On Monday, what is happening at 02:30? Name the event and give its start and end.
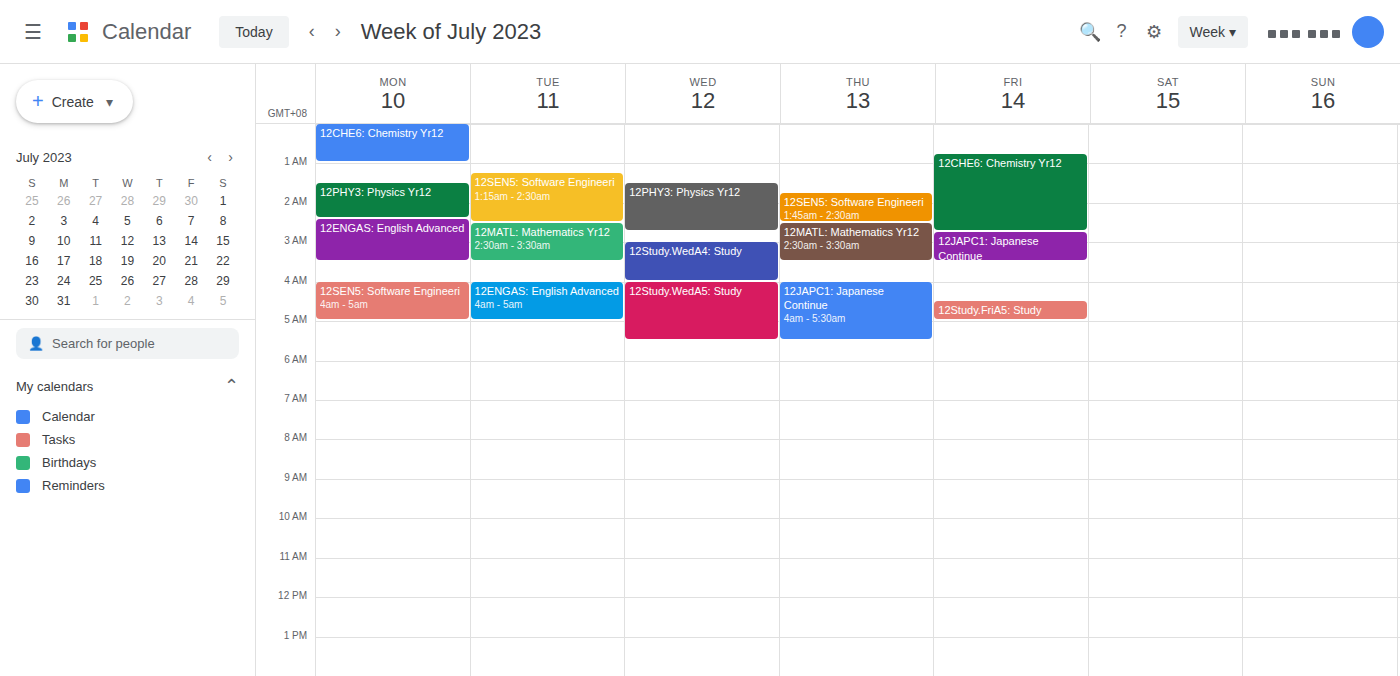
"12ENGAS: English Advanced", 02:25 to 03:30